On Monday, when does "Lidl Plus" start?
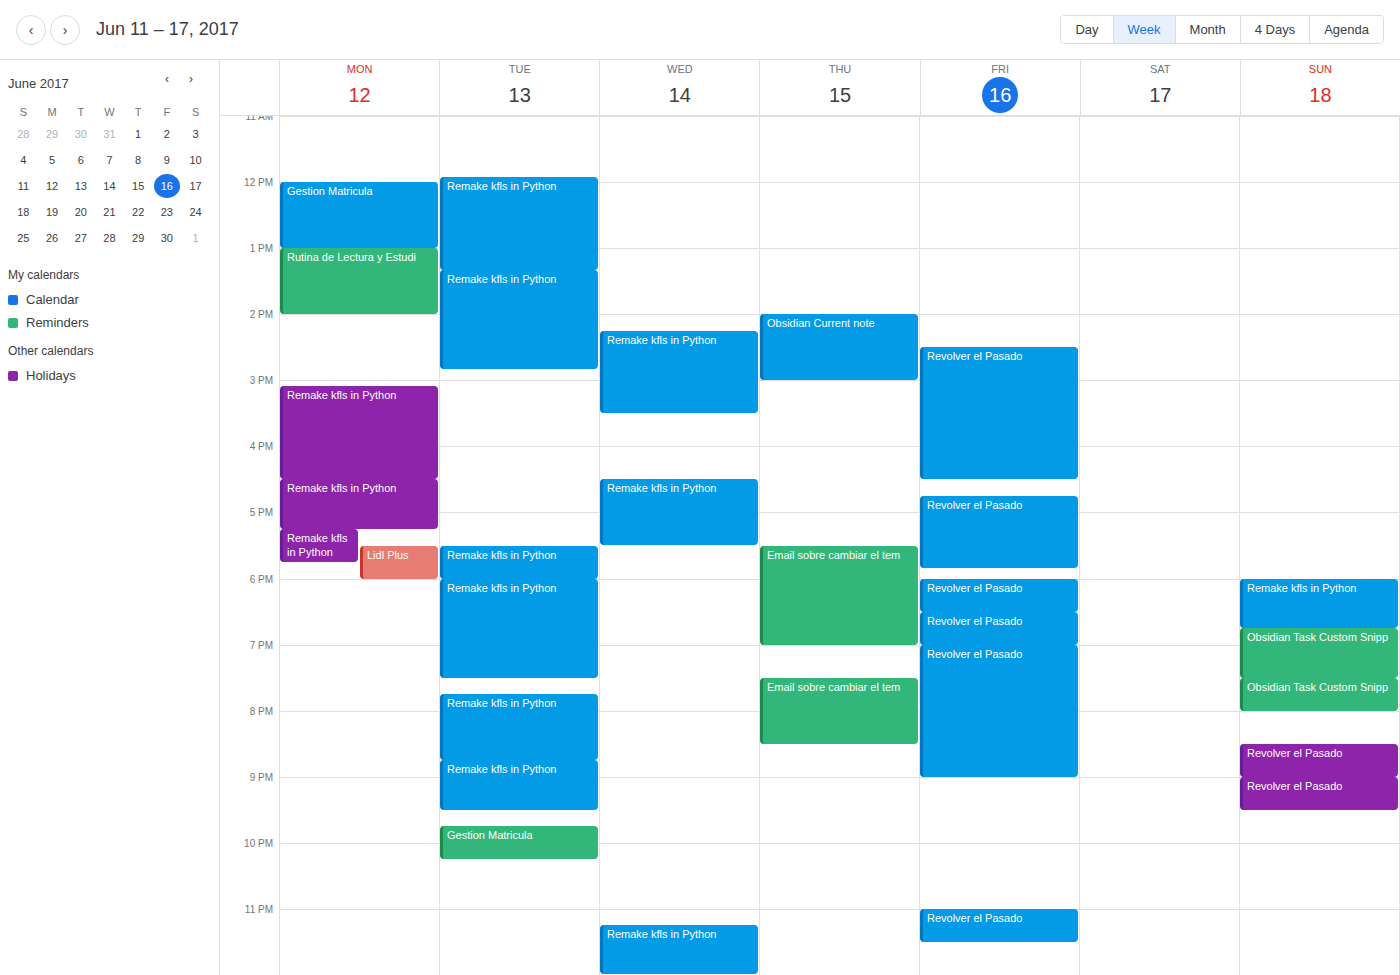
17:30